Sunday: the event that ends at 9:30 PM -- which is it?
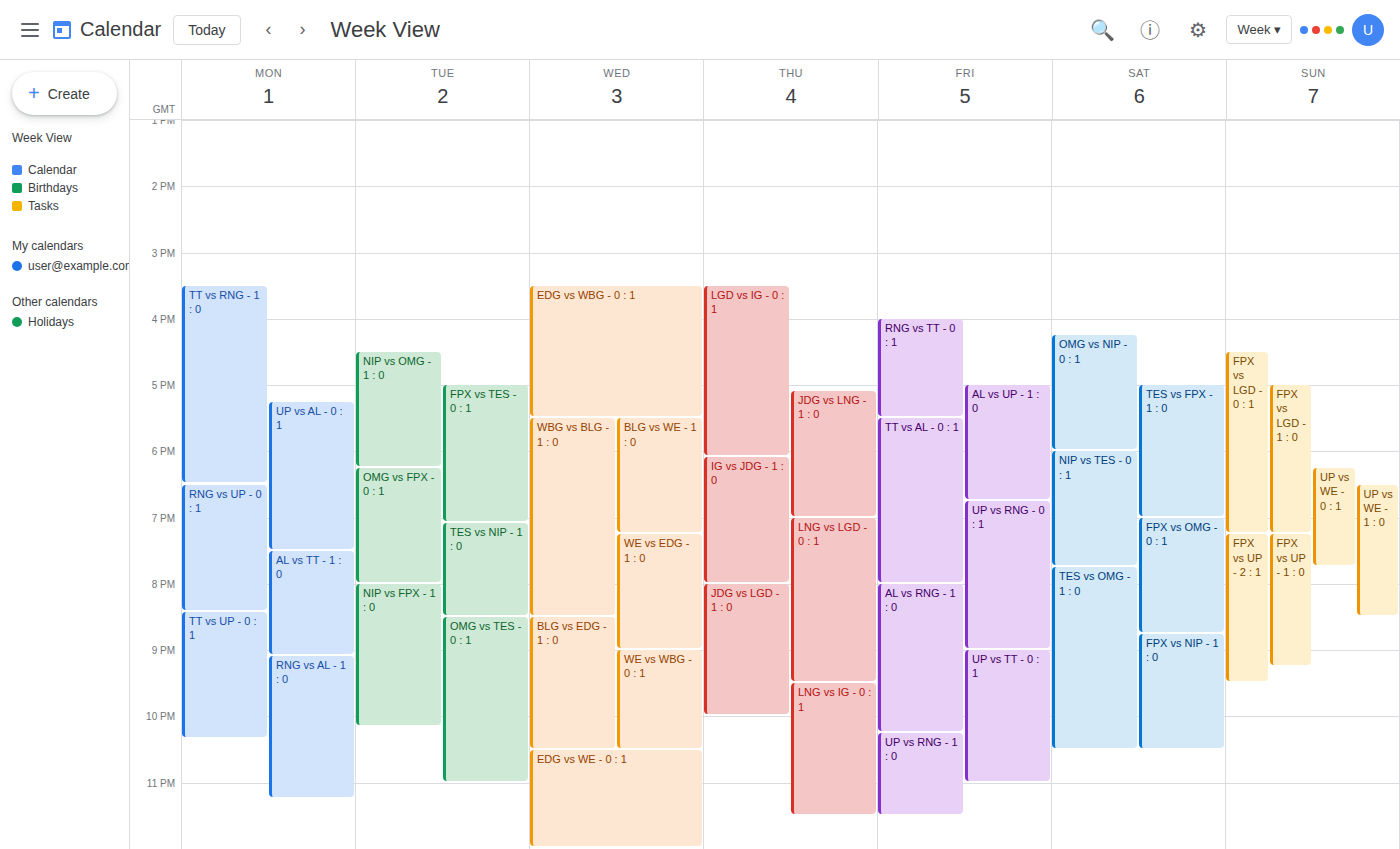
"FPX vs UP - 2 : 1"